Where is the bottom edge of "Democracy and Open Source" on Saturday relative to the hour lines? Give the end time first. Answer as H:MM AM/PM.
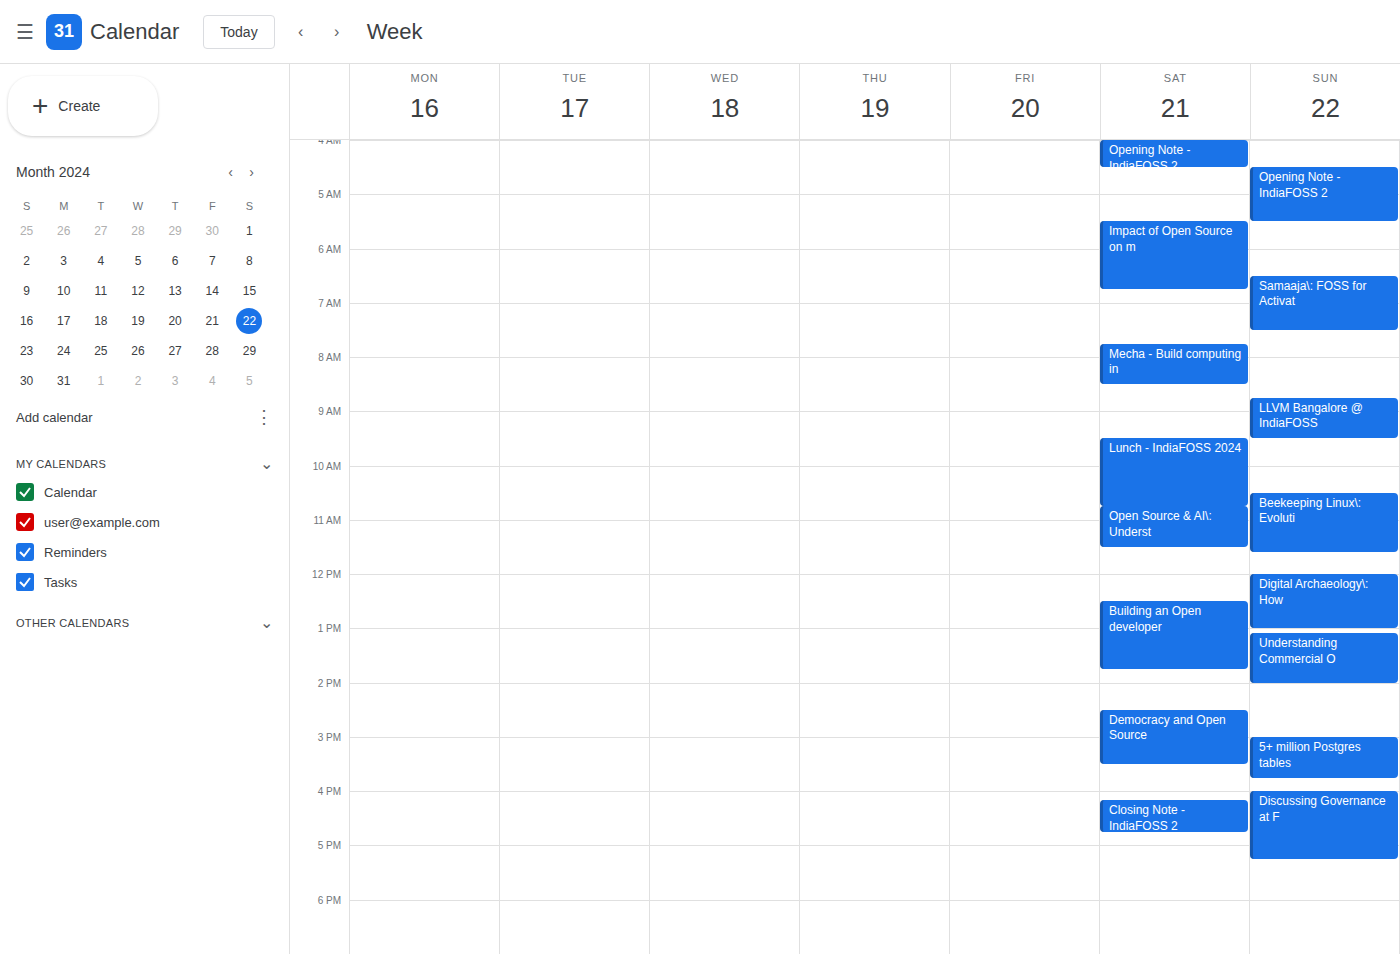
3:30 PM -- halfway between the 3 PM and 4 PM lines.